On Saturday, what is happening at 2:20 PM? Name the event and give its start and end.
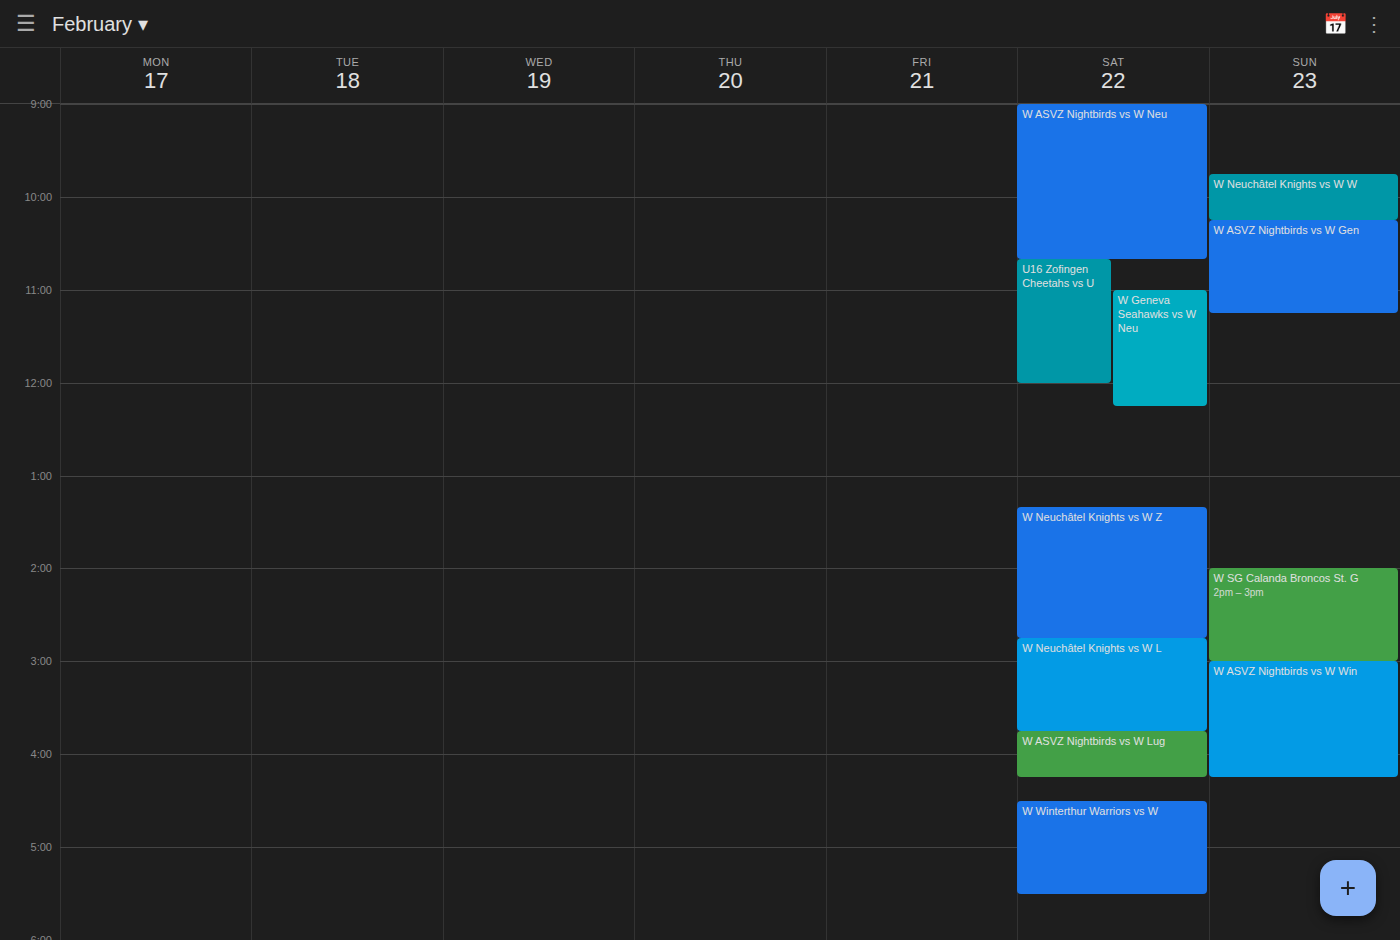
"W Neuchâtel Knights vs W Z", 1:20 PM to 2:45 PM